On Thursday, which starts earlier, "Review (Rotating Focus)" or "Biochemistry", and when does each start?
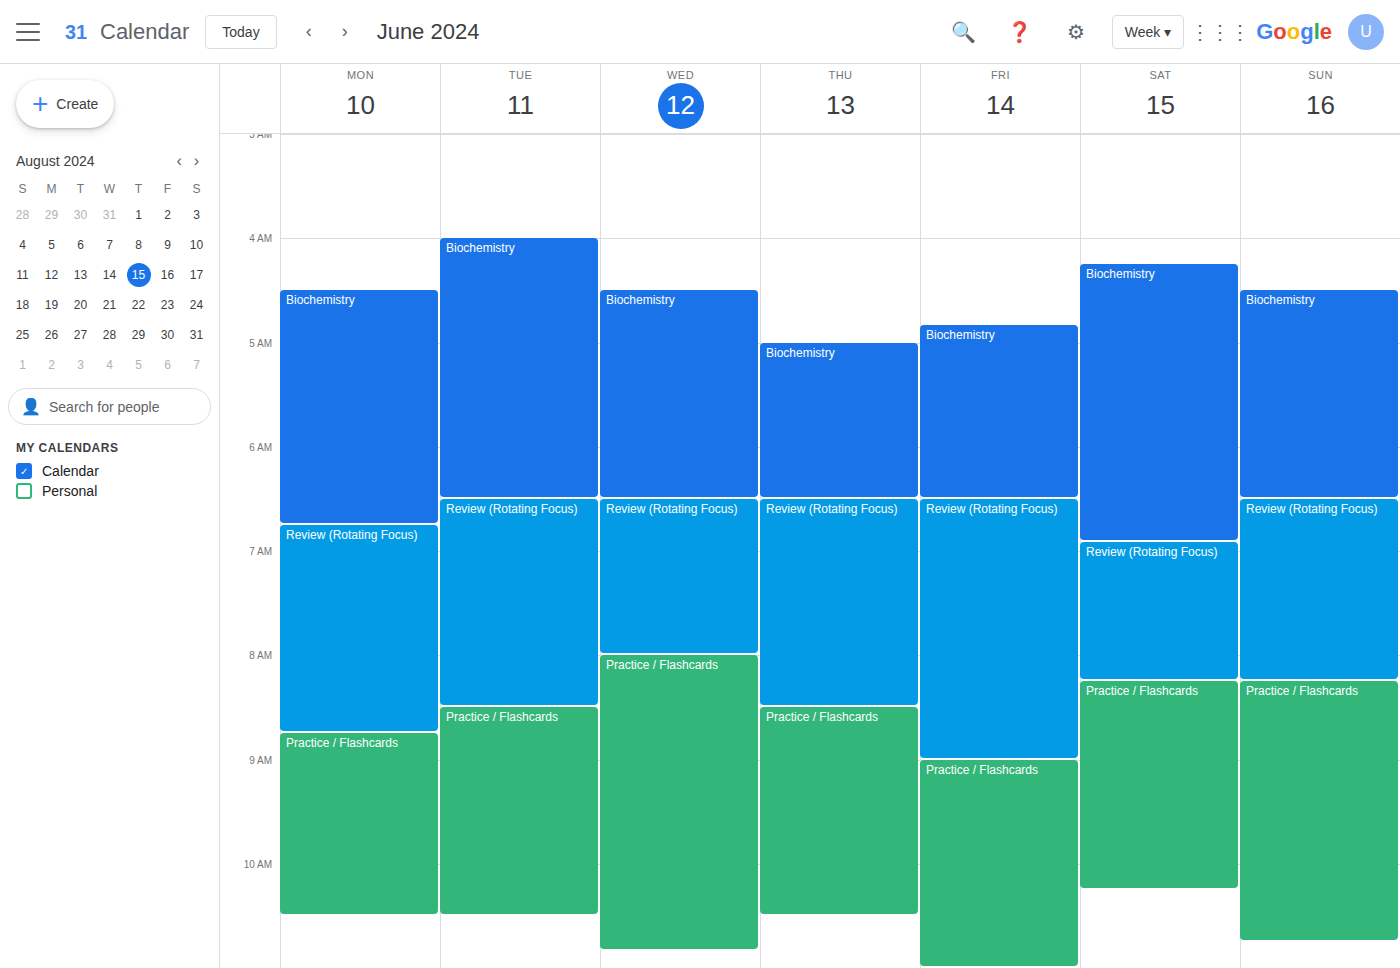
"Biochemistry" 5:00 AM; "Review (Rotating Focus)" 6:30 AM.